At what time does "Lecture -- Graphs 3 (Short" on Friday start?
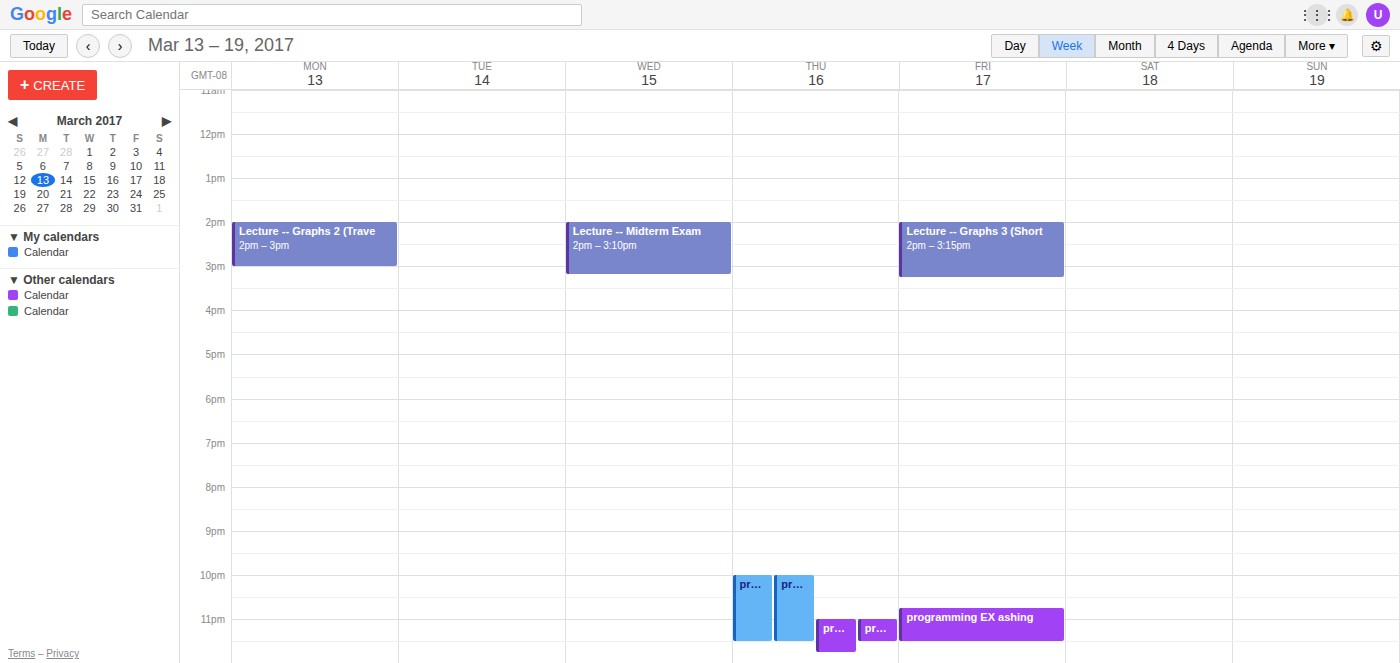
14:00